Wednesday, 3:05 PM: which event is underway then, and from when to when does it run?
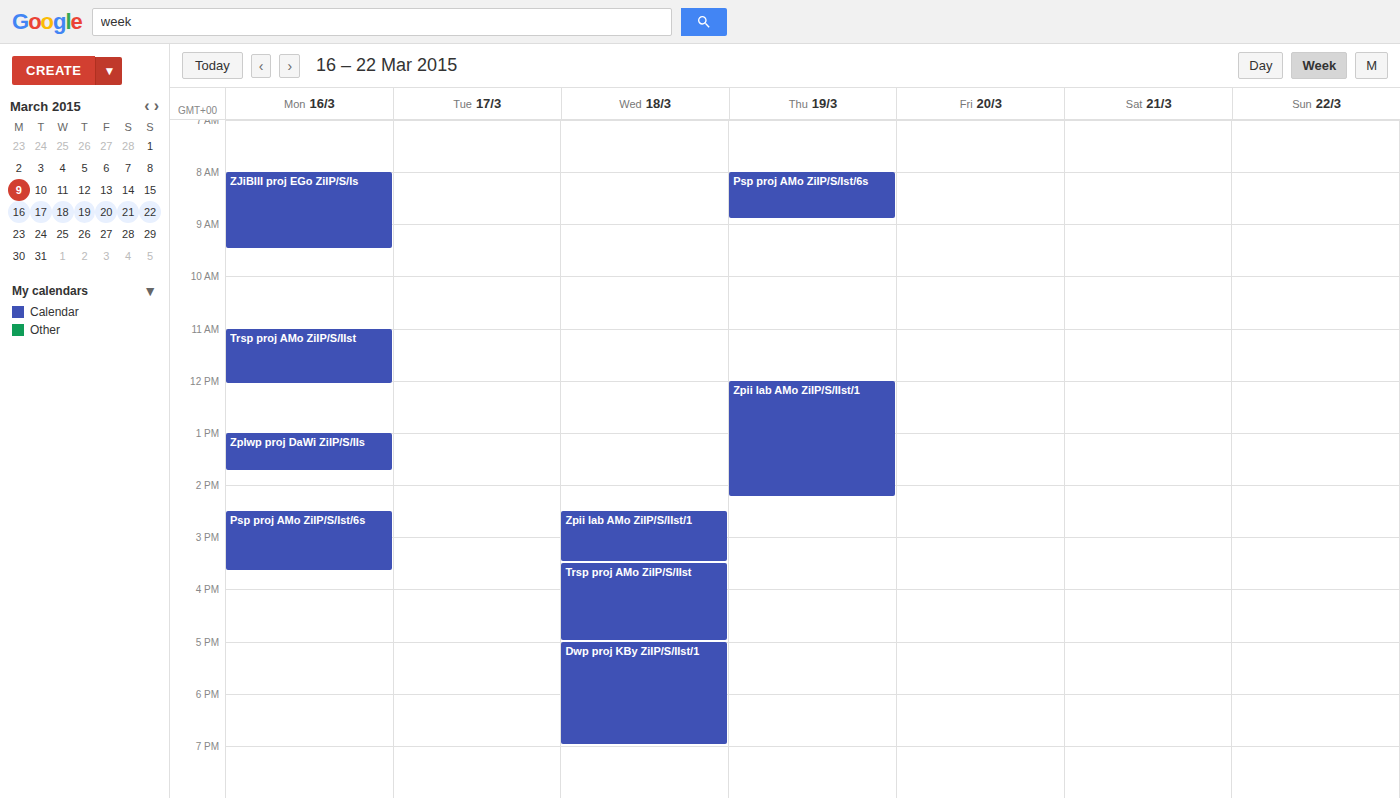
"Zpii lab AMo ZiIP/S/IIst/1", 2:30 PM to 3:30 PM